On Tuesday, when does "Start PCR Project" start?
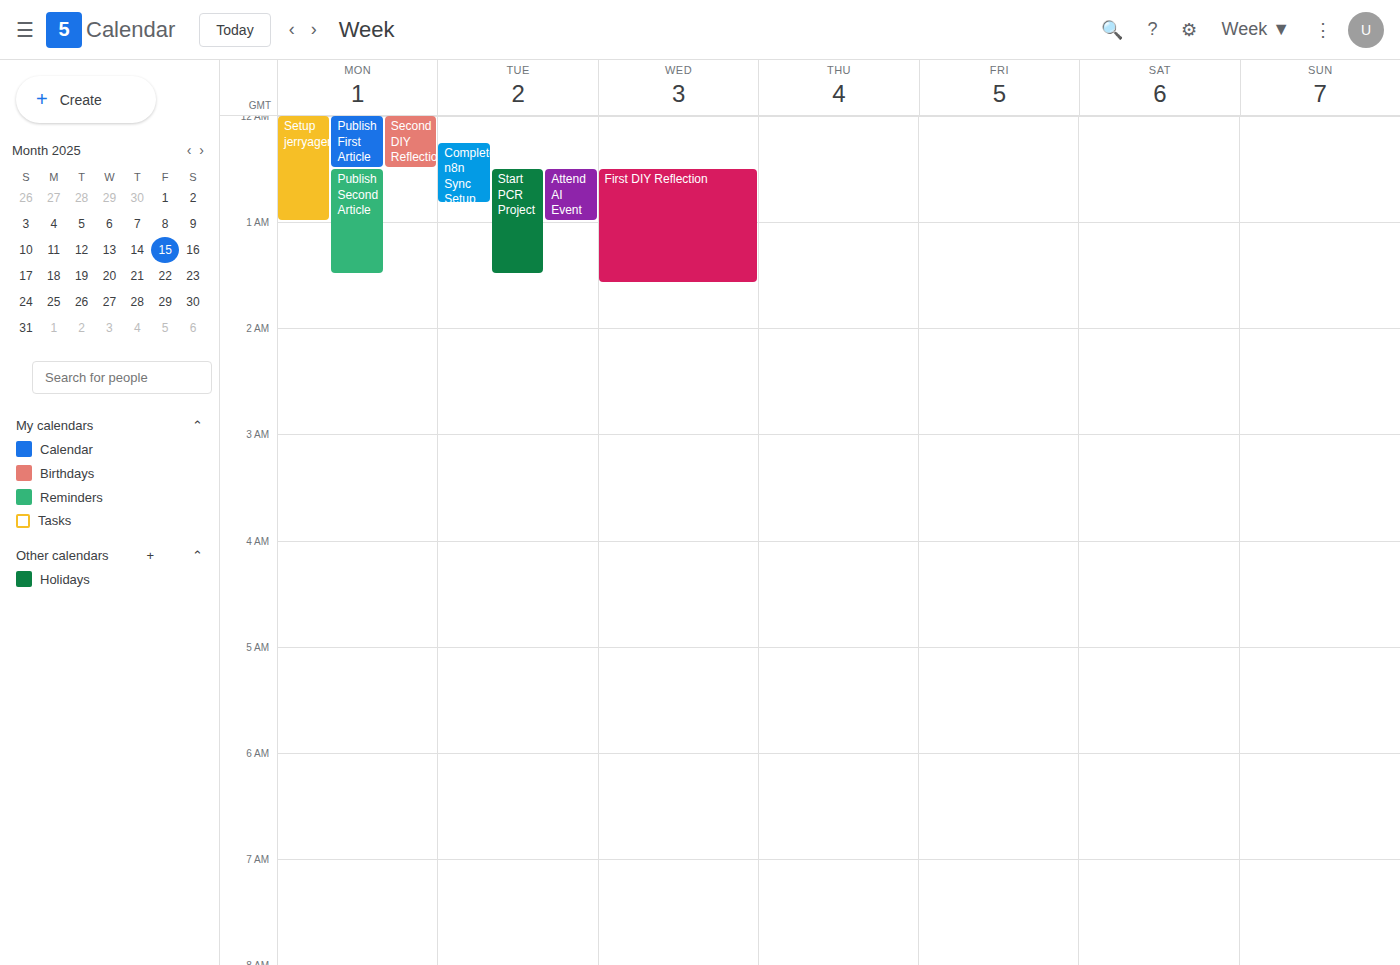
12:30 AM